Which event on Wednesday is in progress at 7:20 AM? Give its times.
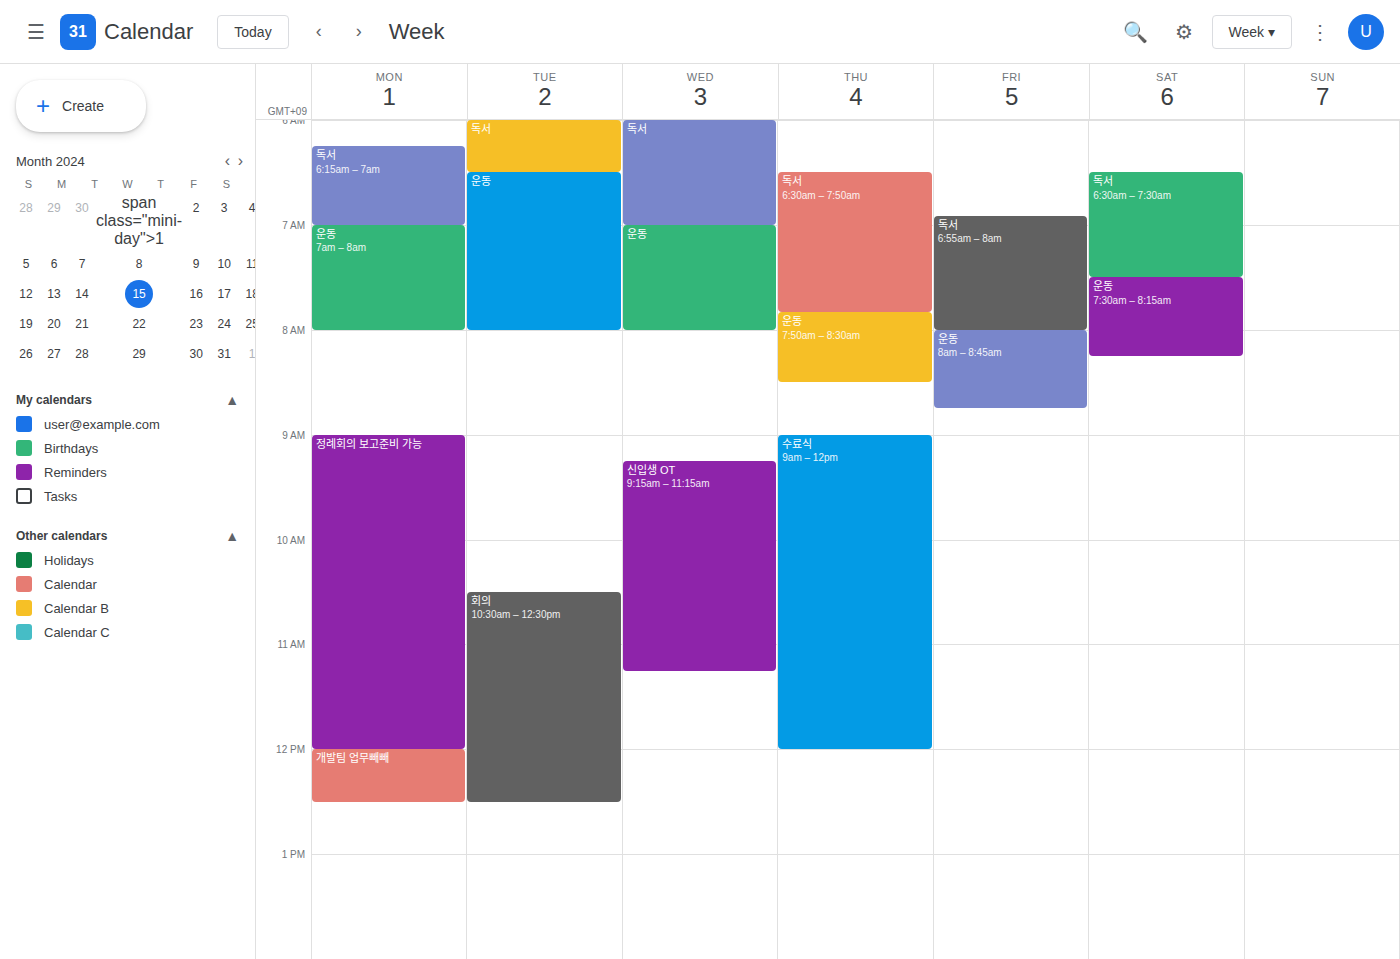
"운동", 7:00 AM to 8:00 AM